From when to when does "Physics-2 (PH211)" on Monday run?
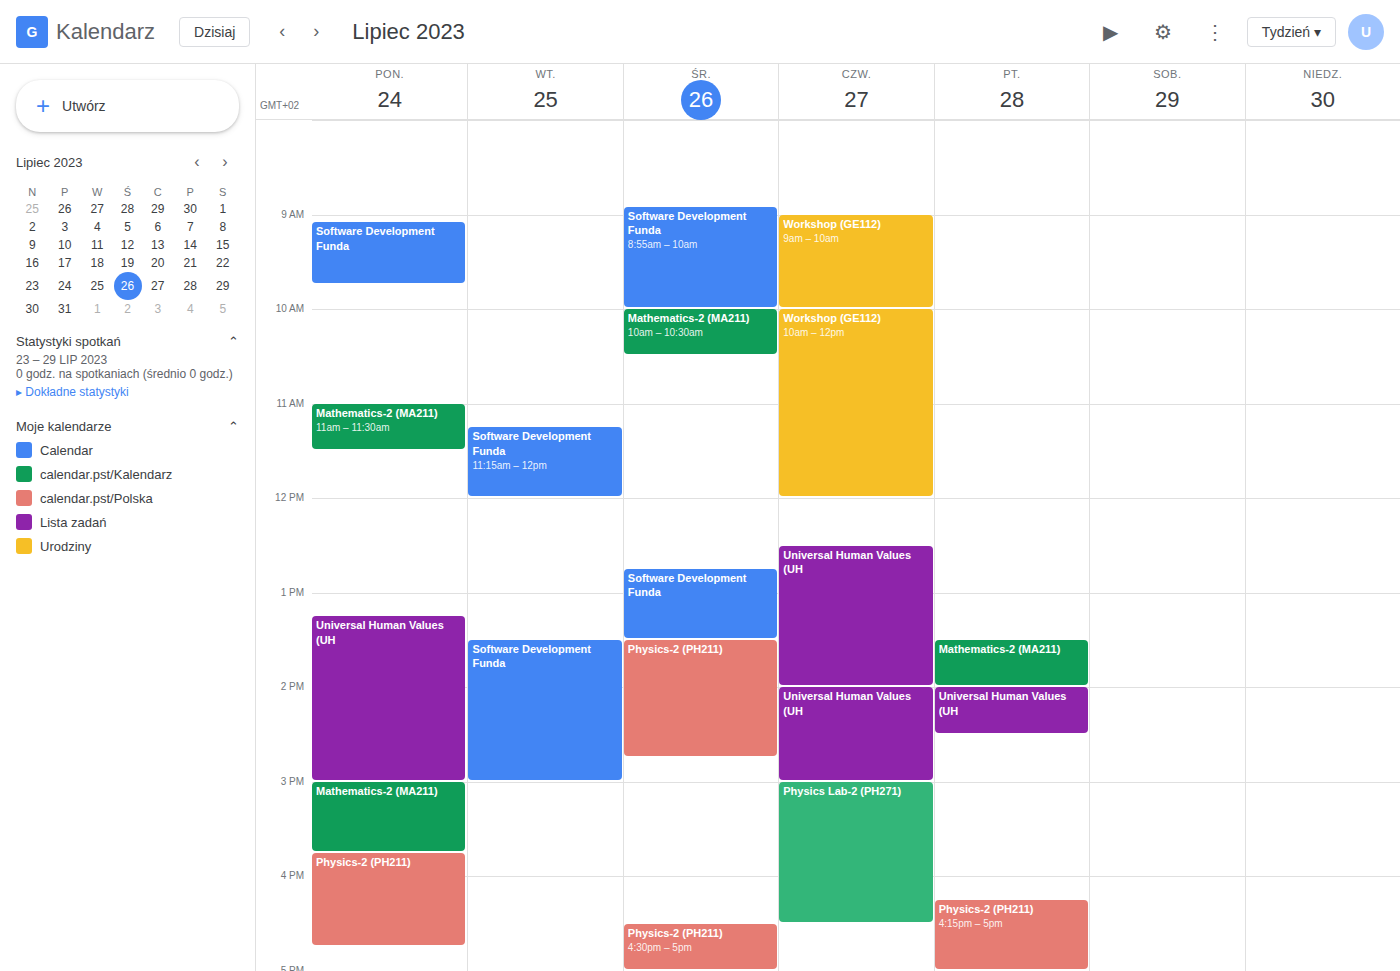
3:45 PM to 4:45 PM